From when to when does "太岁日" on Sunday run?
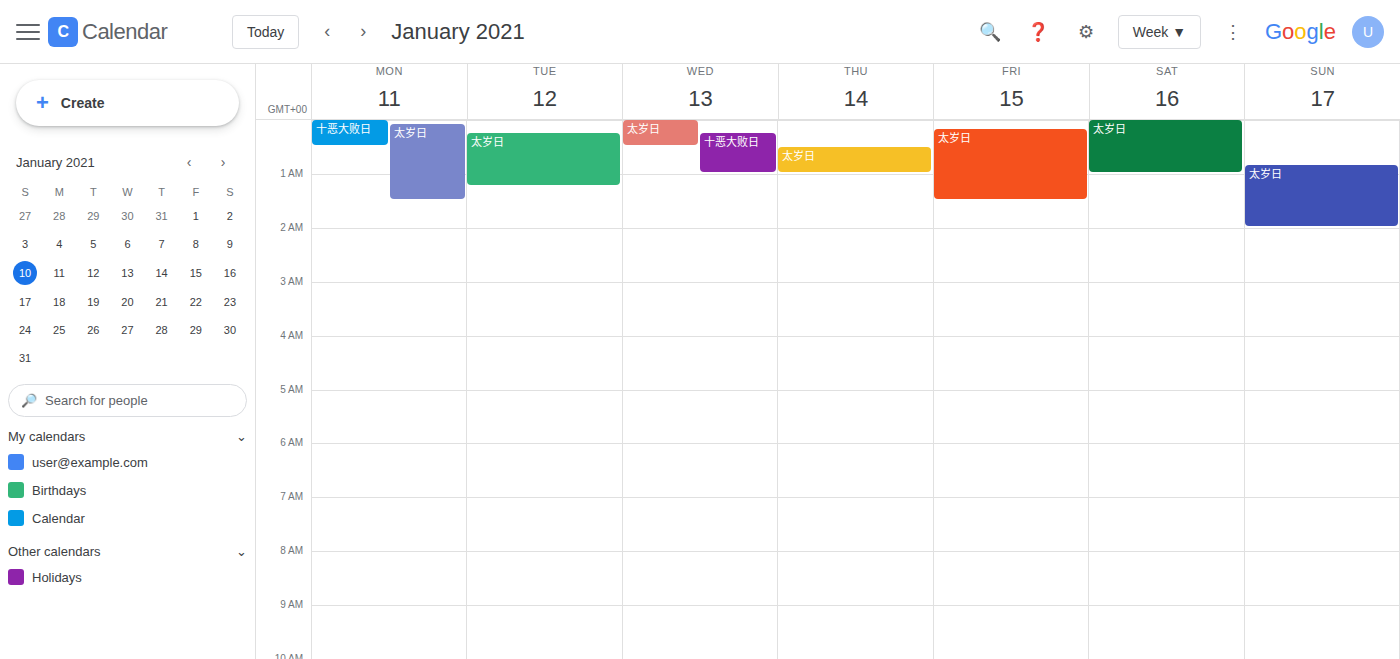
12:50 AM to 2:00 AM